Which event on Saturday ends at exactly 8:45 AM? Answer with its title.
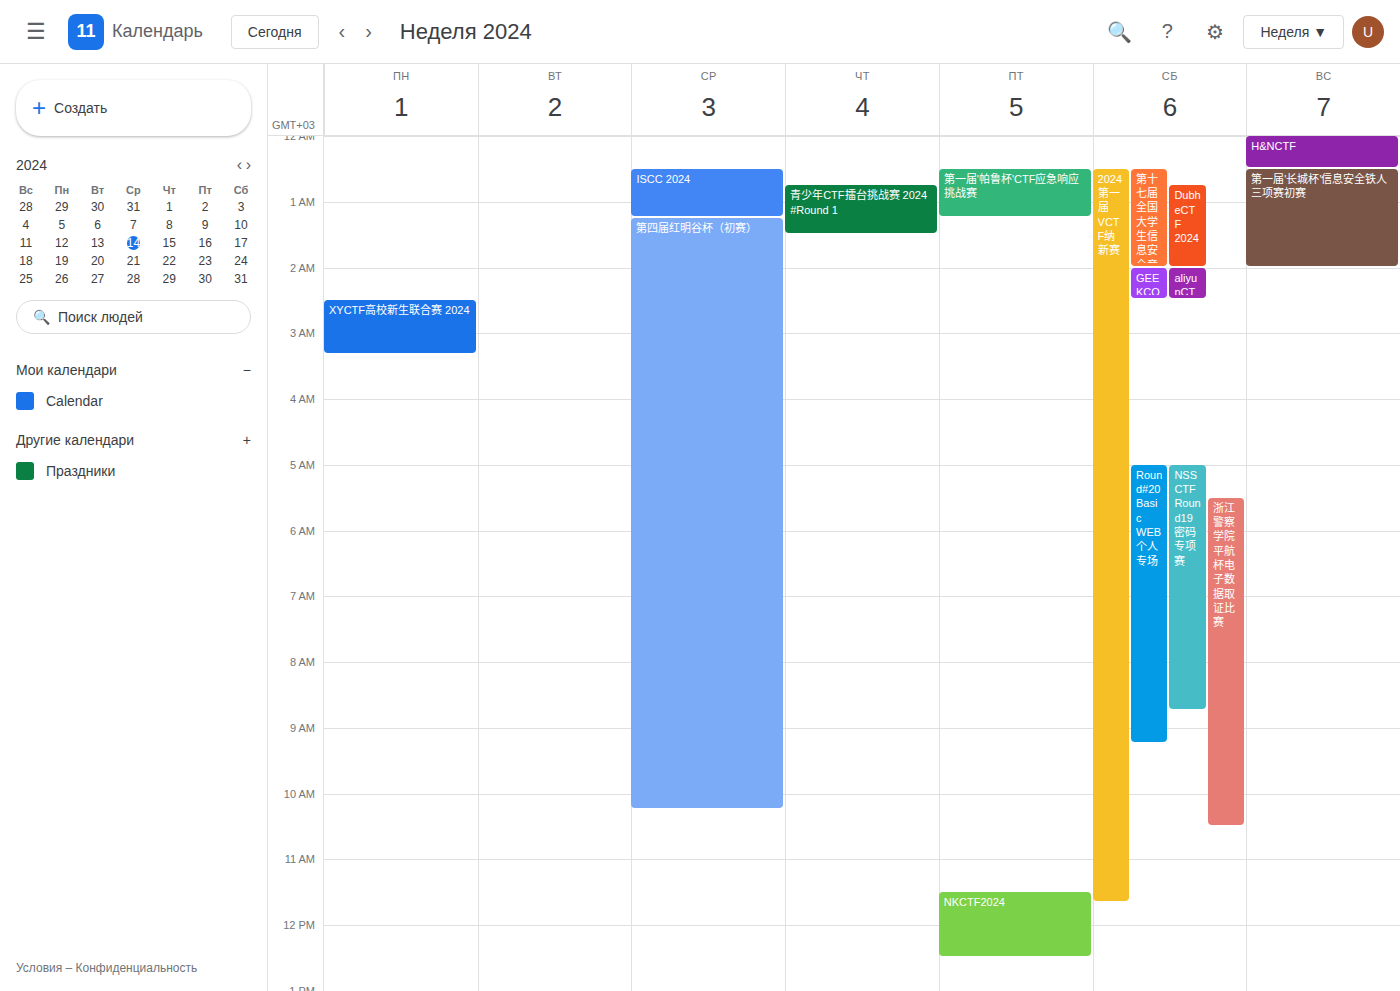
"NSSCTF Round19 密码专项赛"